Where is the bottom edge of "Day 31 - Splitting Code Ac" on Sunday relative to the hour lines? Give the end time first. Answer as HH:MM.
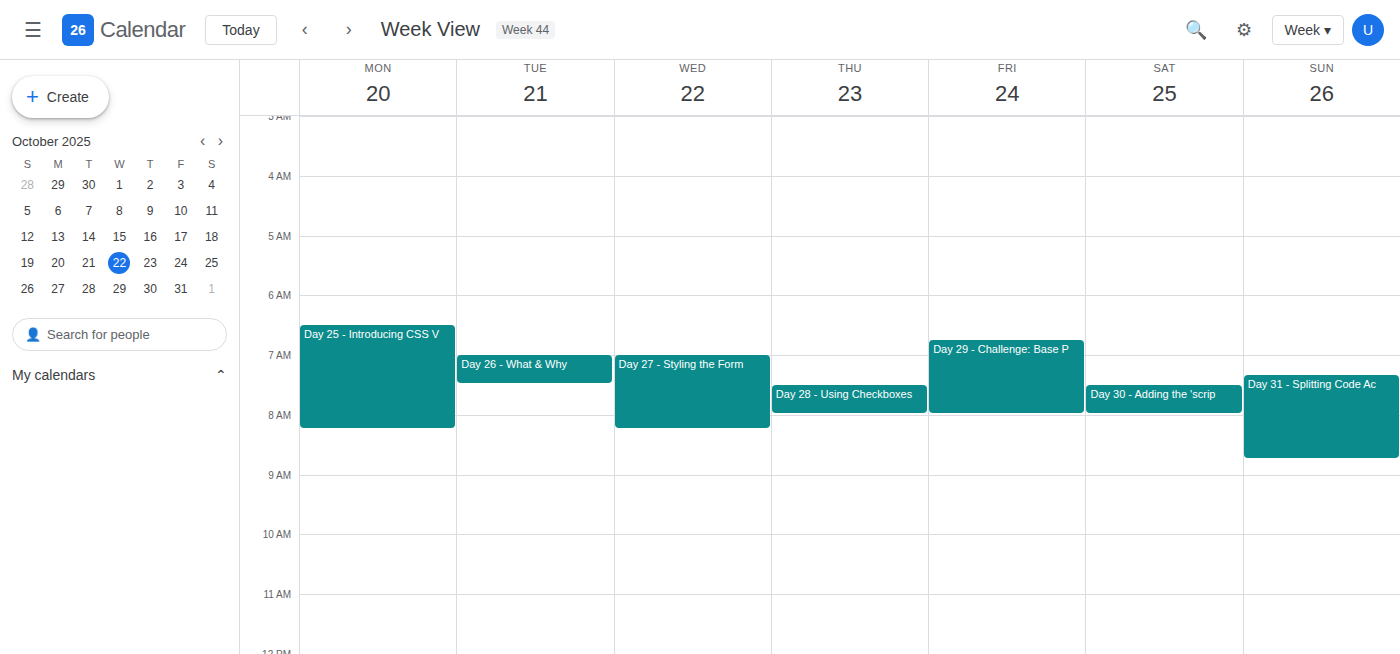
08:45 -- neither: three quarters of the way from the 08:00 line to the 09:00 line.